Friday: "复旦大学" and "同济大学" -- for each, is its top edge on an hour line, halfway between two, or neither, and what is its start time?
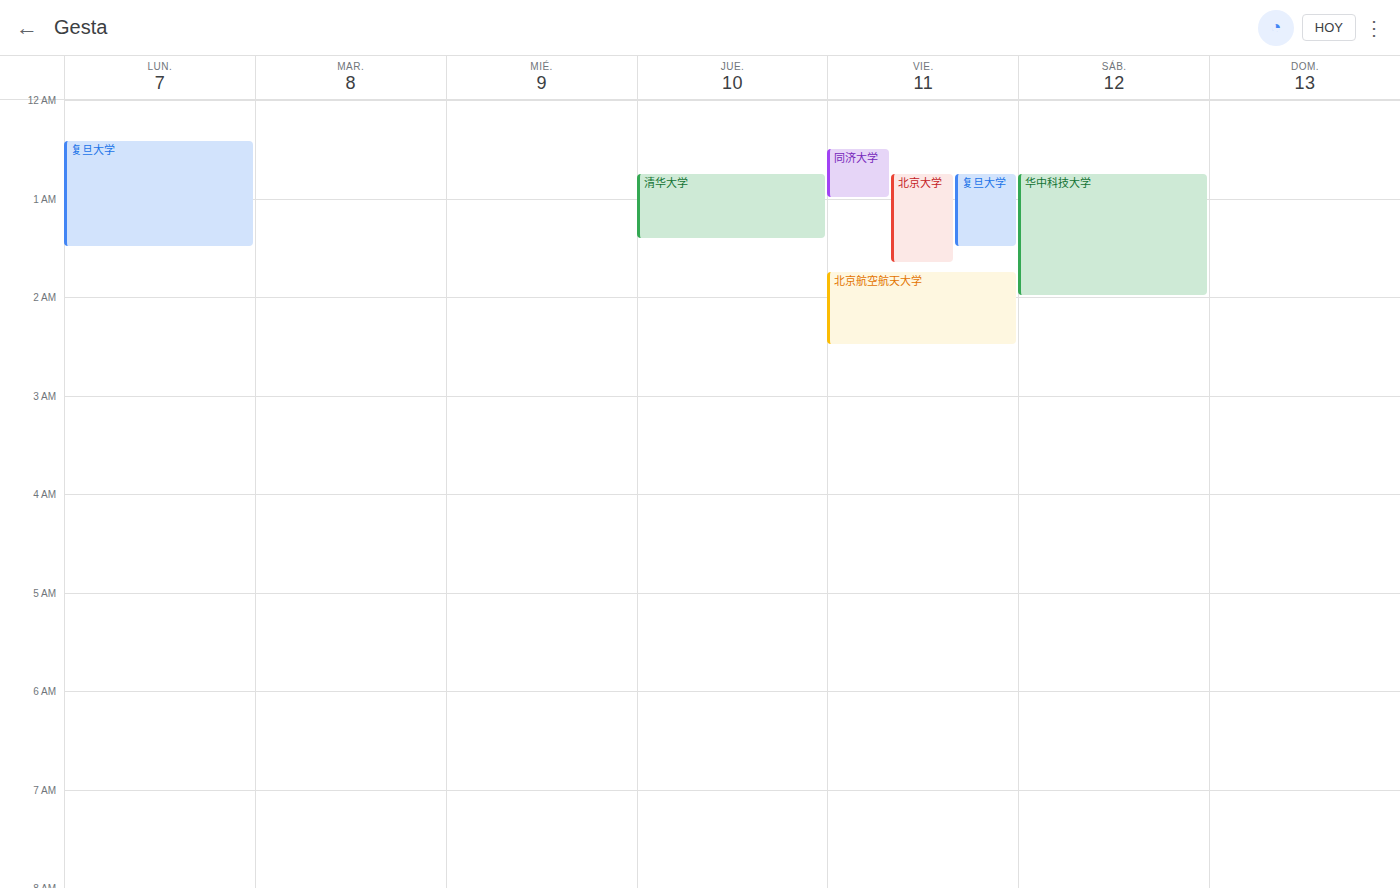
"复旦大学": 12:45 AM, neither: three quarters of the way from the 12 AM line to the 1 AM line. "同济大学": 12:30 AM, halfway between the 12 AM and 1 AM lines.